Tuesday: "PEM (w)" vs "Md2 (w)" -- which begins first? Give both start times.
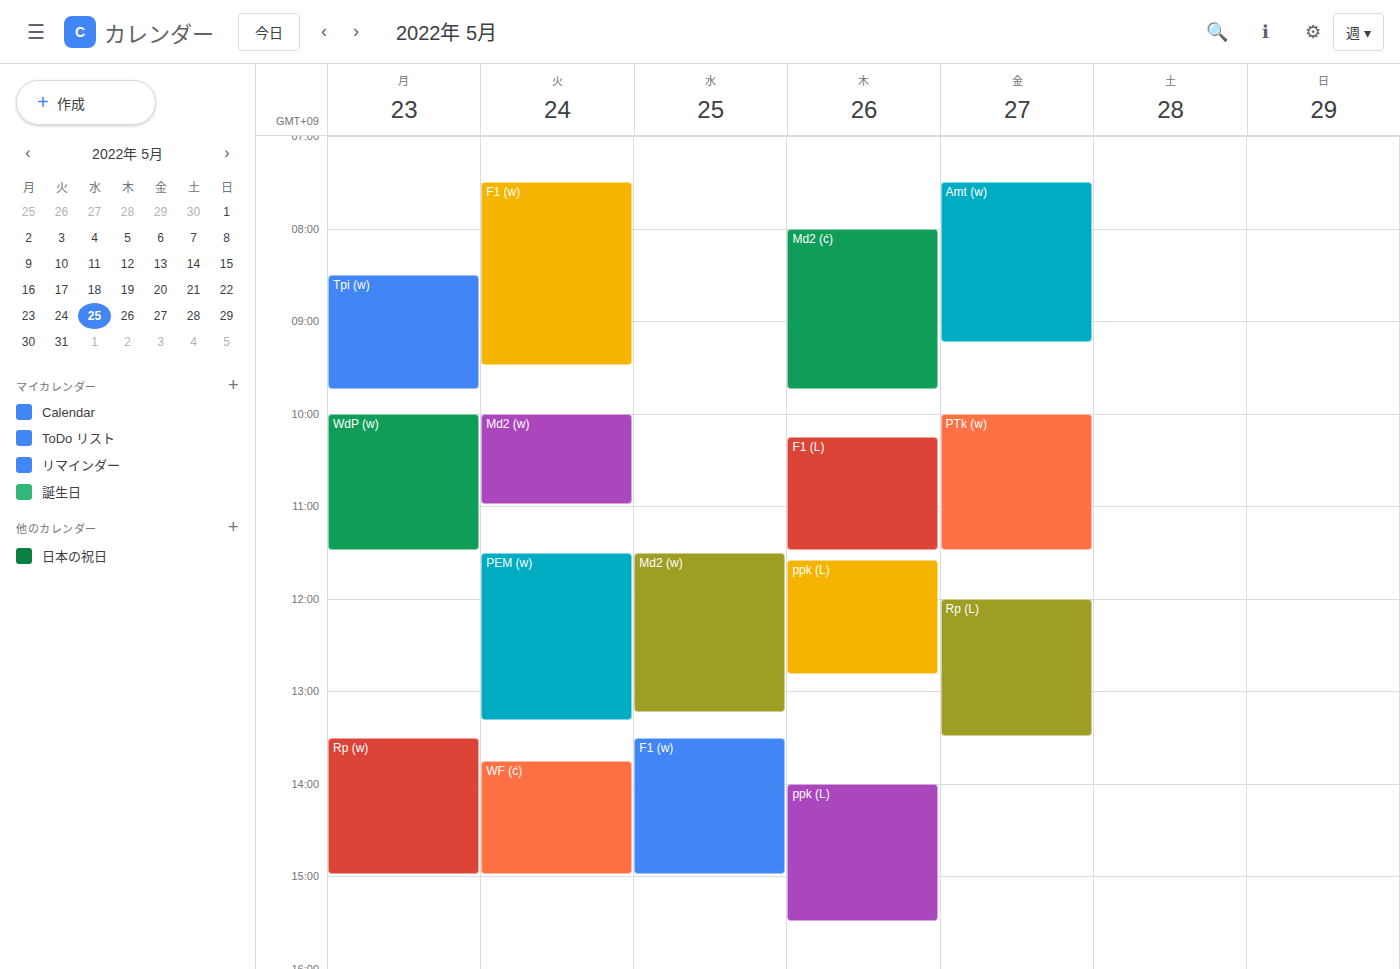
"Md2 (w)" 10:00 AM; "PEM (w)" 11:30 AM.